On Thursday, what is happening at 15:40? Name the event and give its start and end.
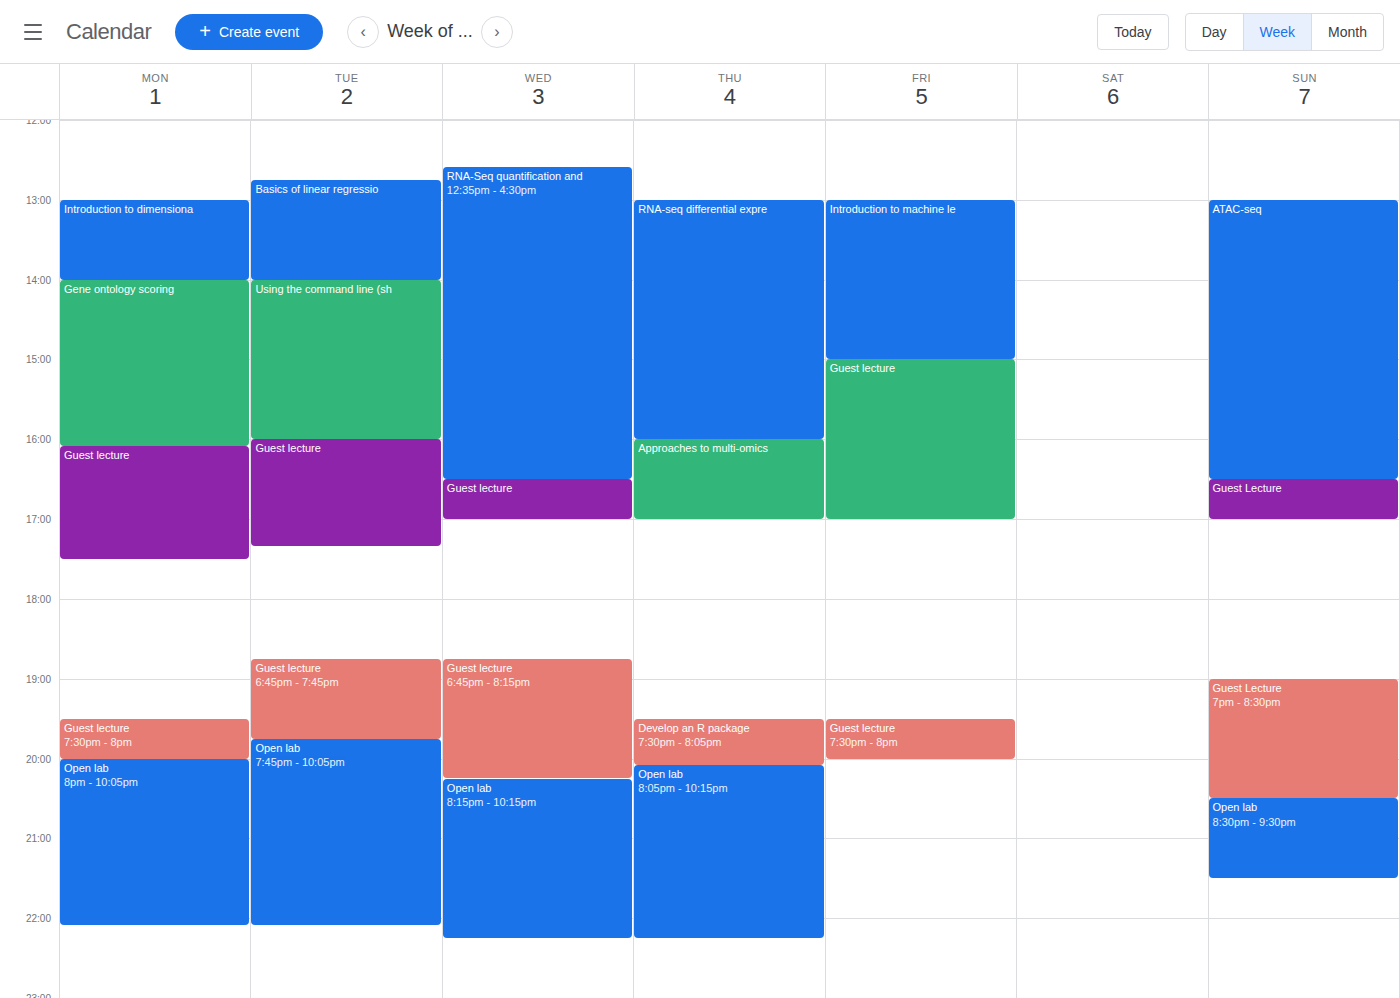
"RNA-seq differential expre", 13:00 to 16:00